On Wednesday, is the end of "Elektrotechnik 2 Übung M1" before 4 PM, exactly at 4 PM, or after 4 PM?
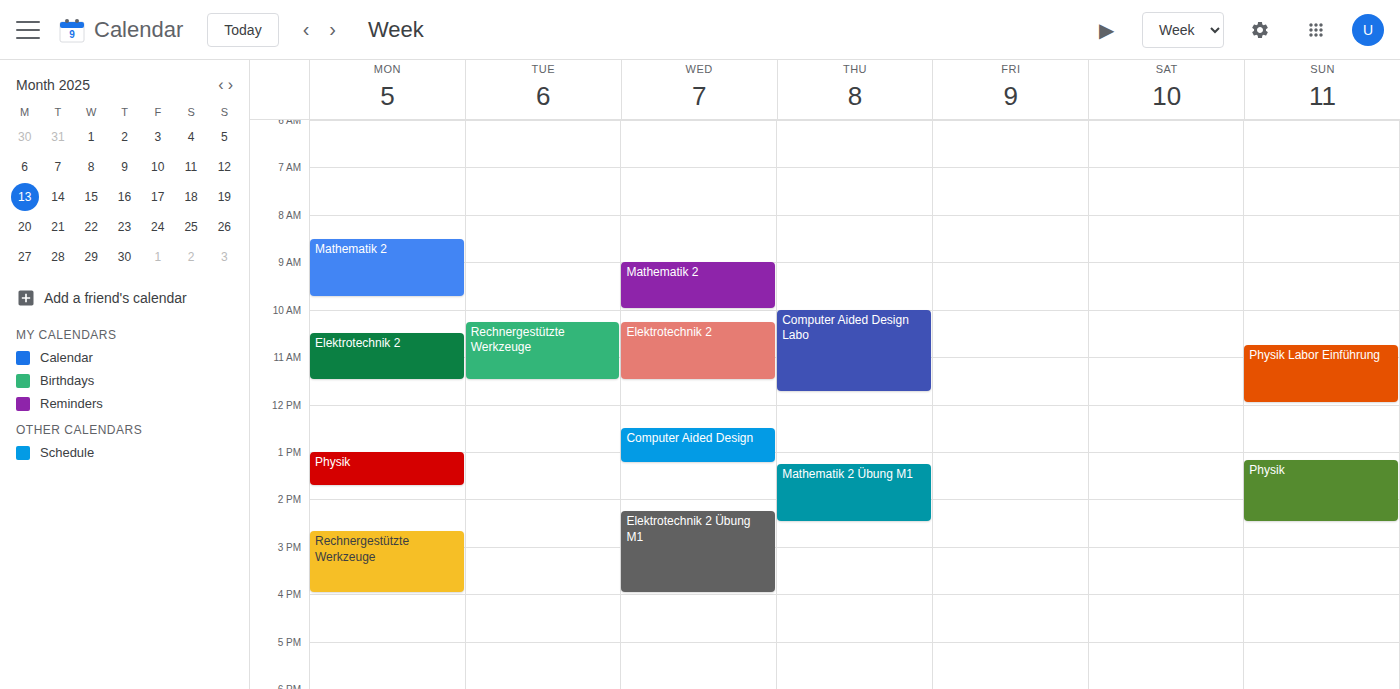
4:00 PM -- exactly at 4 PM, on the 4 PM line.